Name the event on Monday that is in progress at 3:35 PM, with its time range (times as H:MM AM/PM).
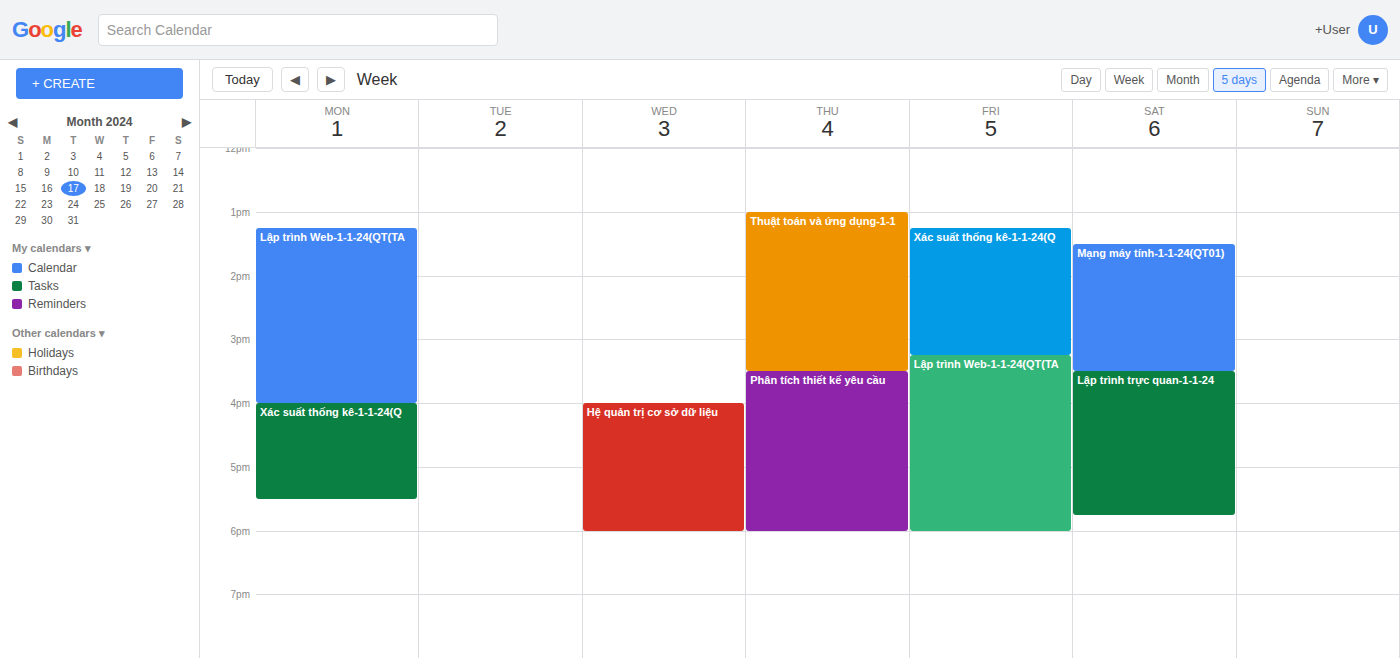
"Lập trình Web-1-1-24(QT(TA", 1:15 PM to 4:00 PM